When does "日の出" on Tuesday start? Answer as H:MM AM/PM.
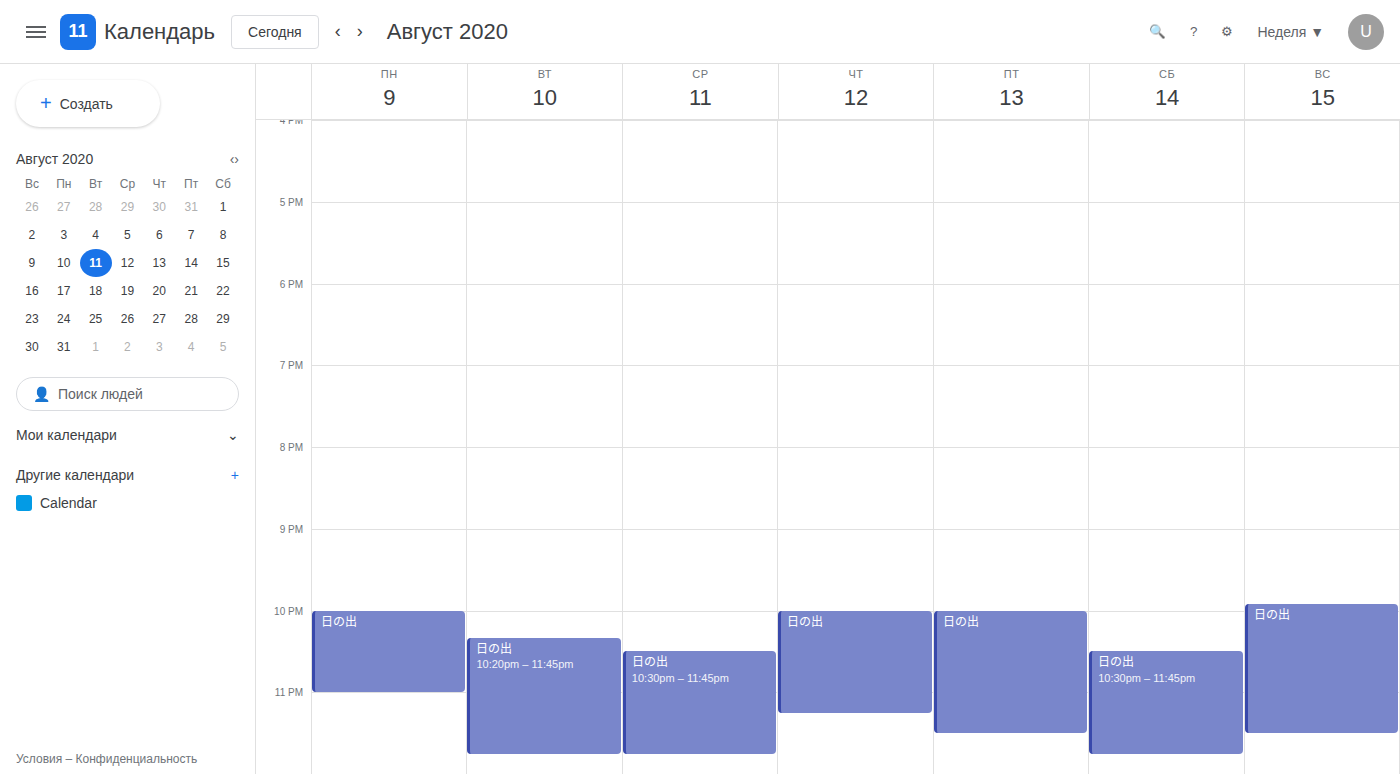
10:20 PM